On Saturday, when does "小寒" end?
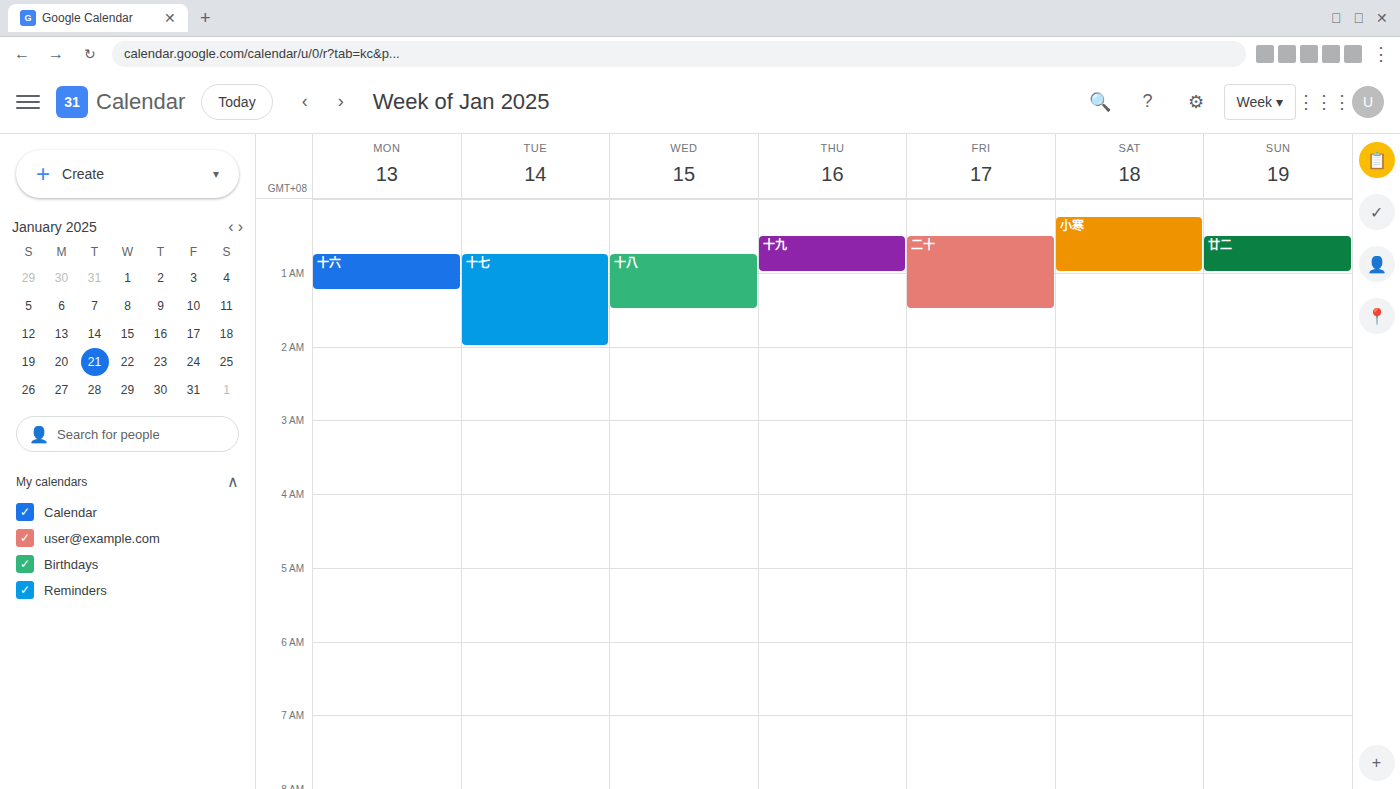
1:00 AM